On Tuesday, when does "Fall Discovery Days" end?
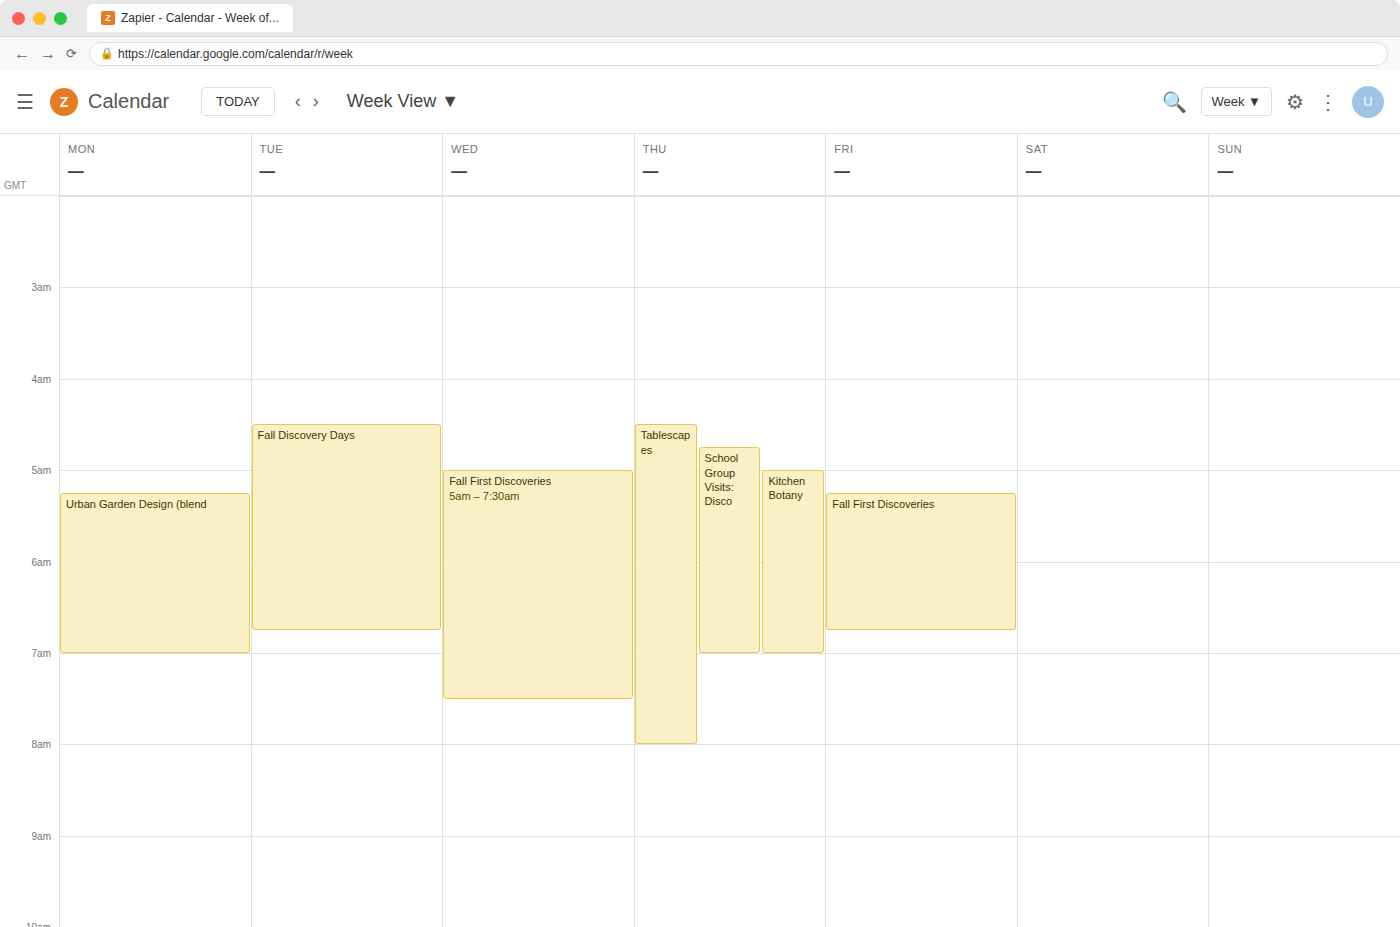
06:45